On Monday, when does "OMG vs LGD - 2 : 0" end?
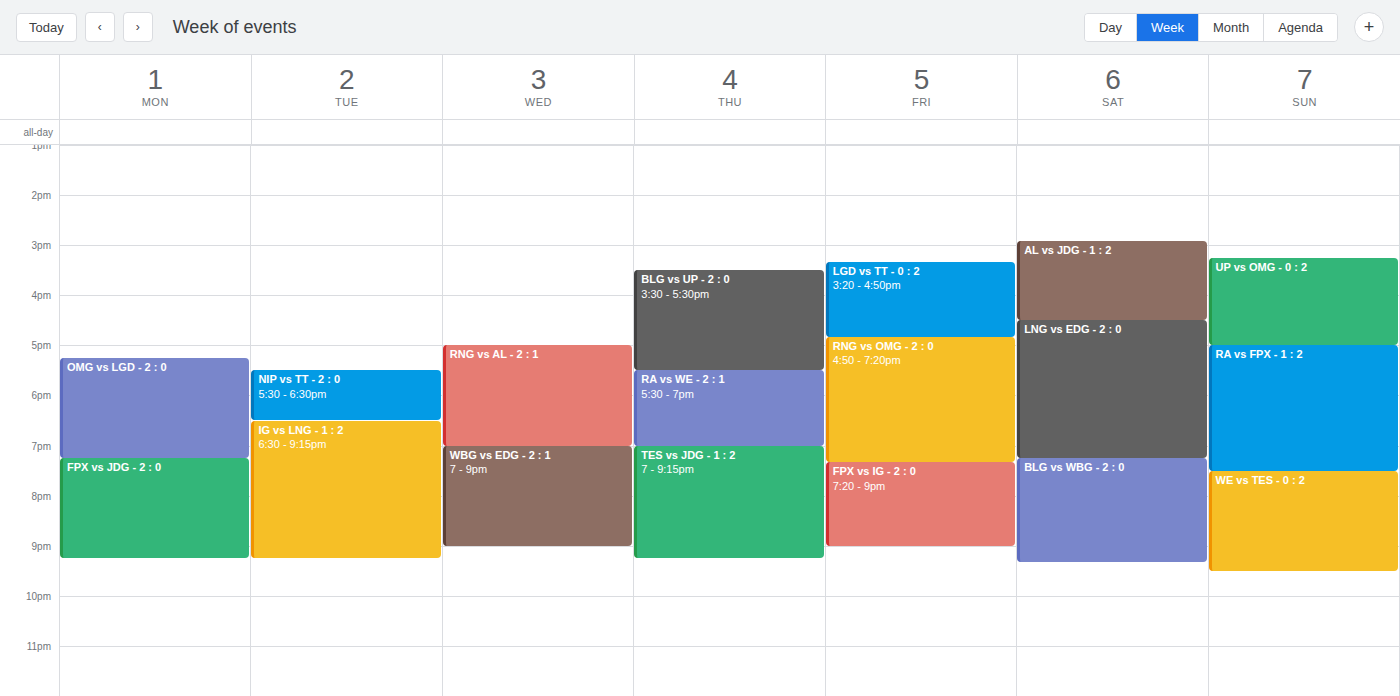
7:15 PM